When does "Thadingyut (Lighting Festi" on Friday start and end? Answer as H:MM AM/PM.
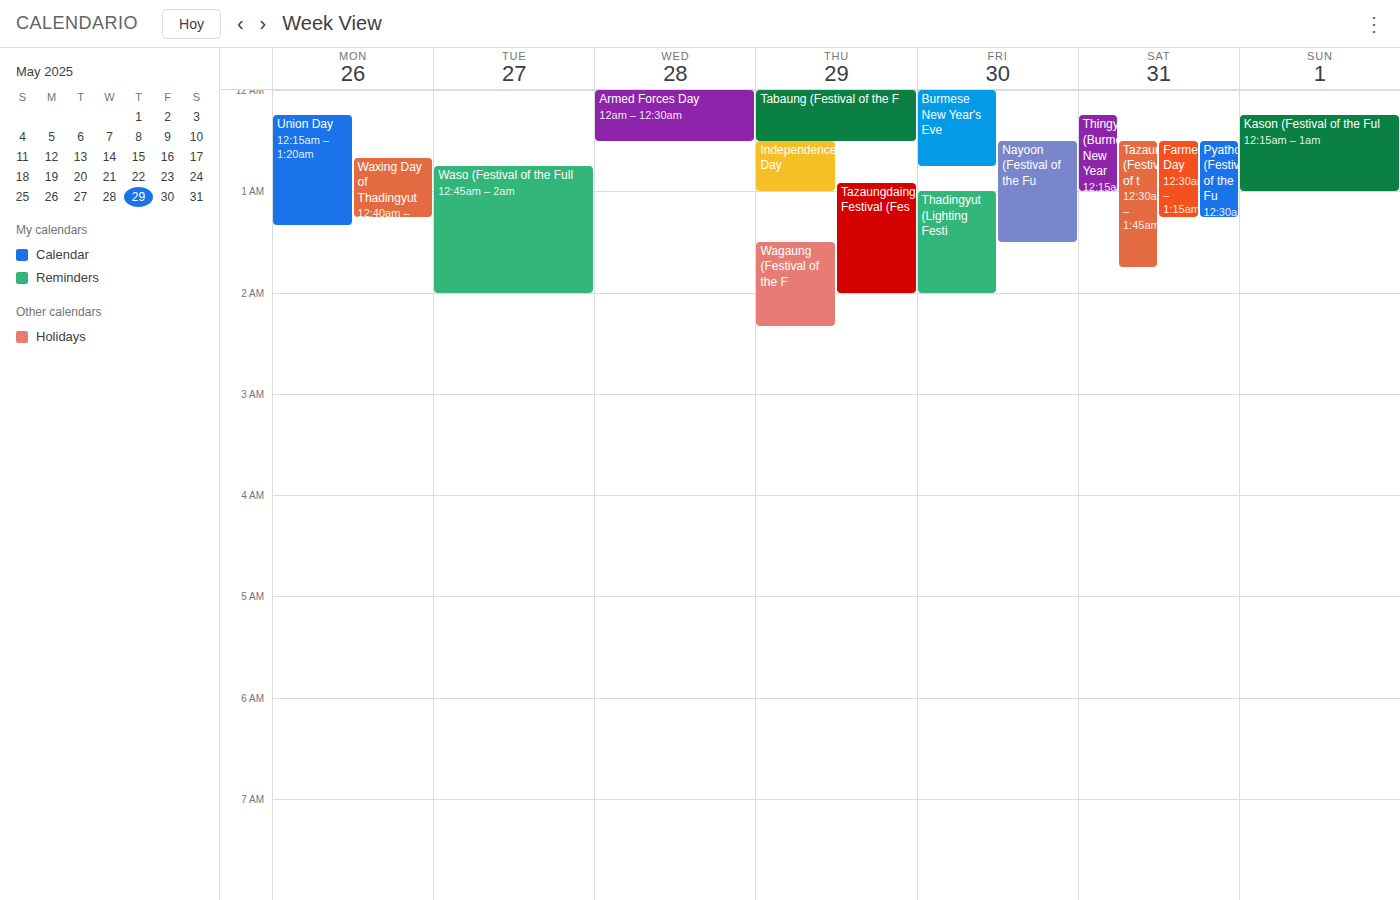
1:00 AM to 2:00 AM